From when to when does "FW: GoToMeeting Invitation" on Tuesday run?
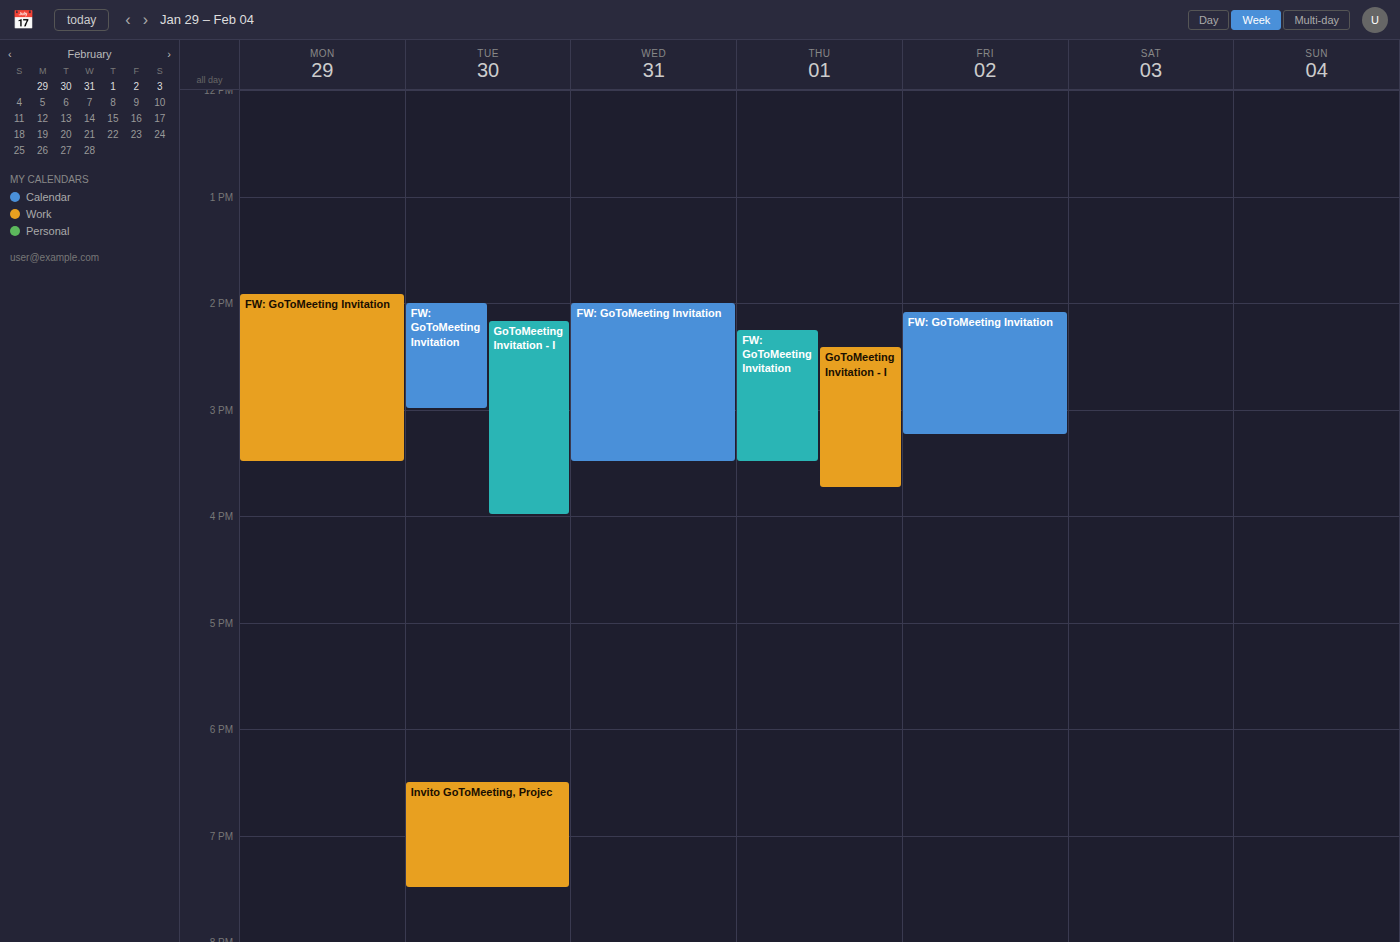
2:00 PM to 3:00 PM